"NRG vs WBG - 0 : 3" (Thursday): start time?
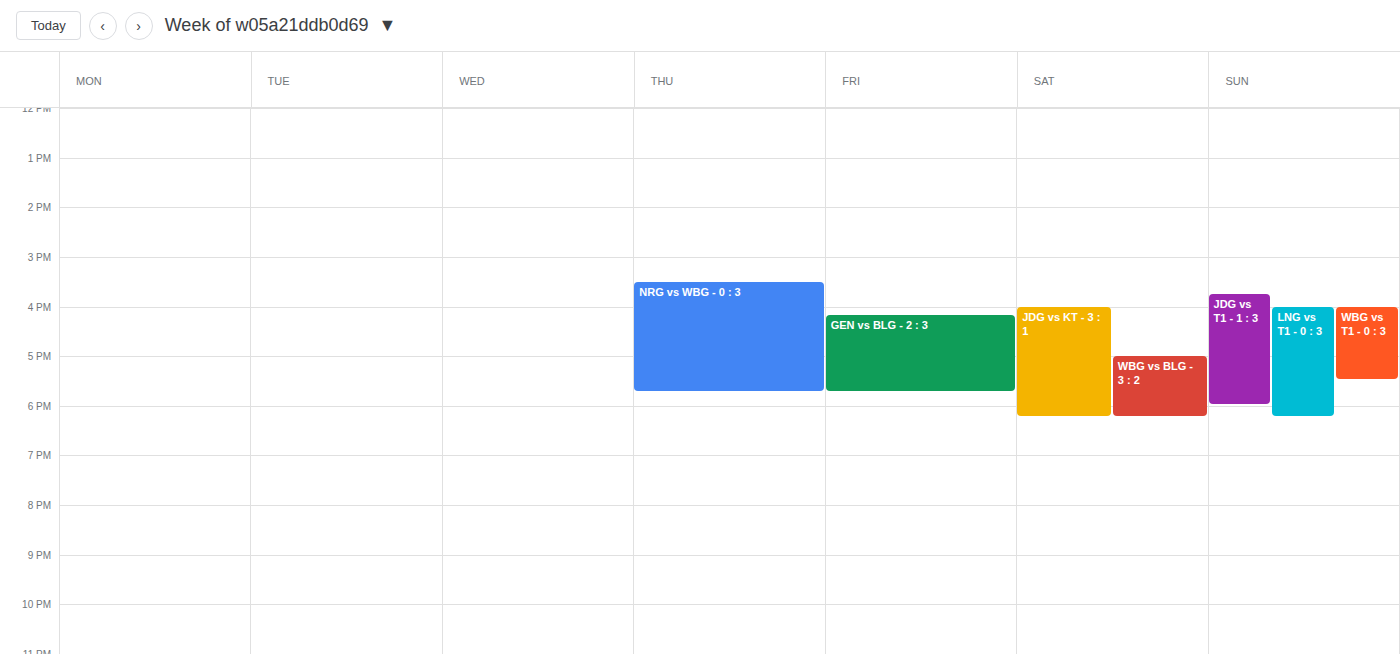
3:30 PM